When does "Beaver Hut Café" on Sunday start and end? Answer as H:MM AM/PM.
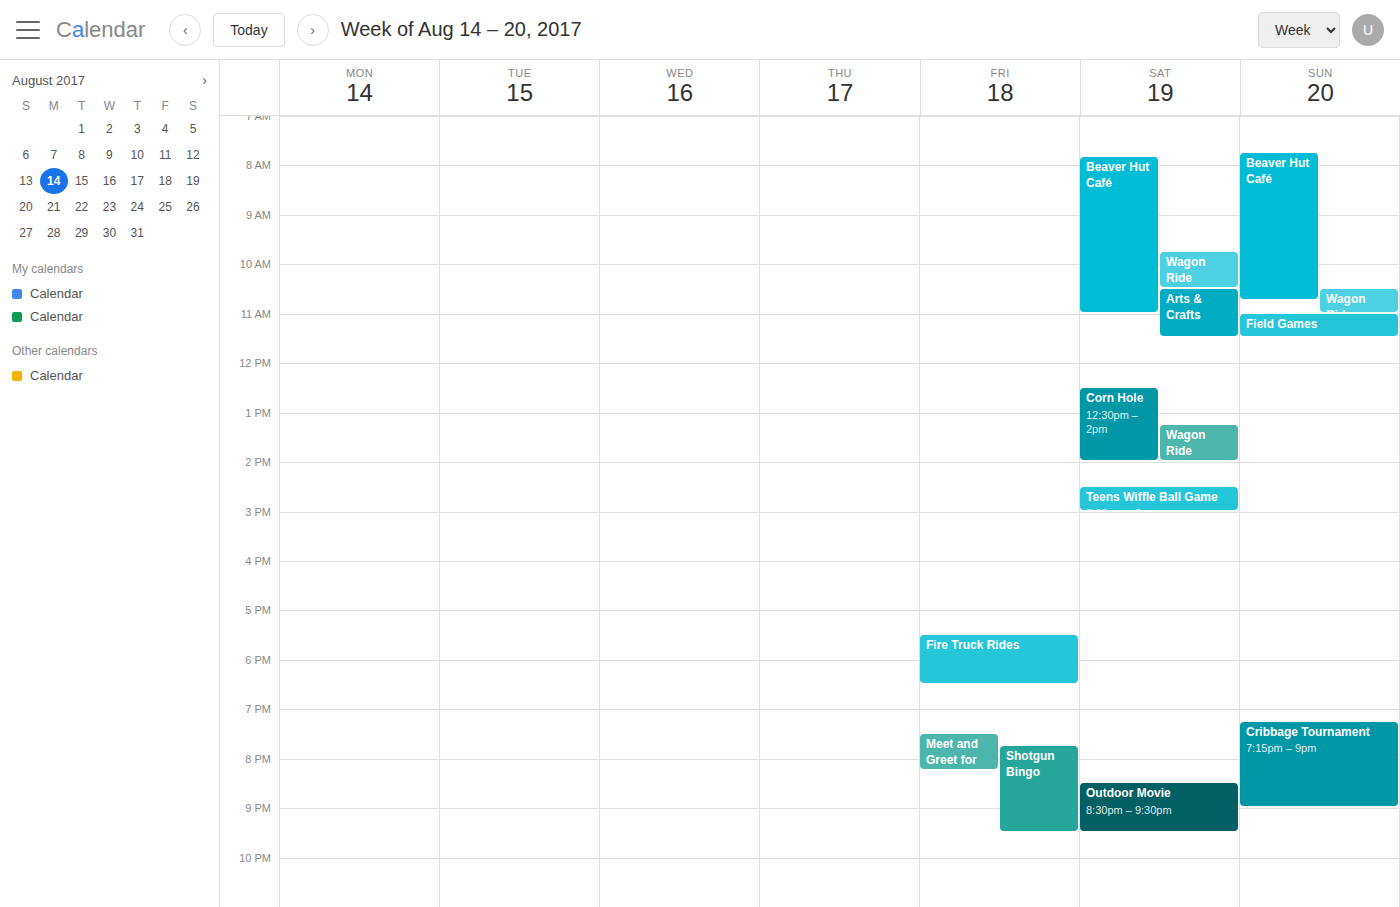
7:45 AM to 10:45 AM